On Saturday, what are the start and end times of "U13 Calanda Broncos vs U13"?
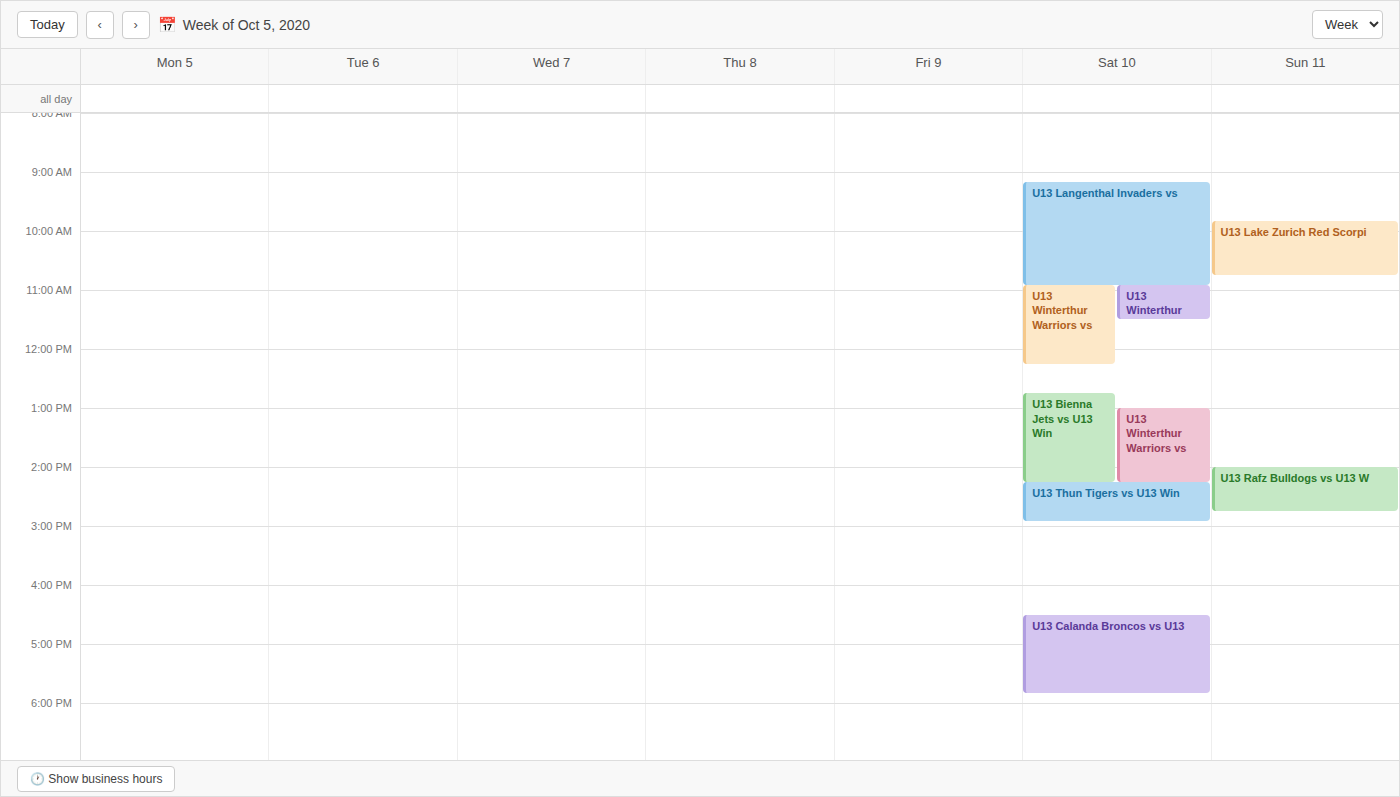
16:30 to 17:50